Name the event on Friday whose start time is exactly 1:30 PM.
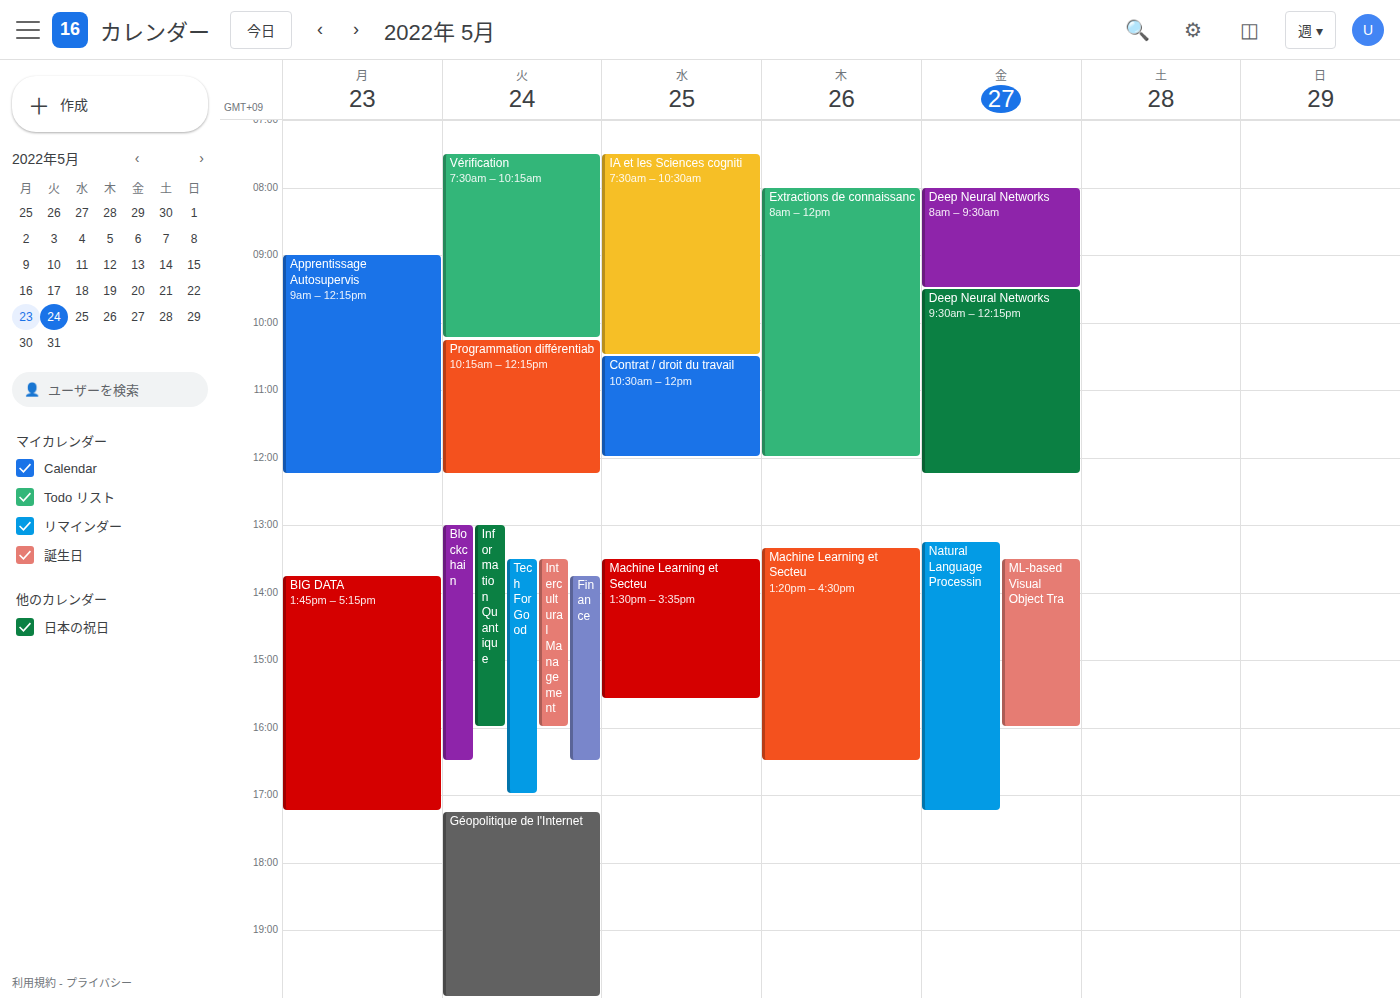
"ML-based Visual Object Tra"